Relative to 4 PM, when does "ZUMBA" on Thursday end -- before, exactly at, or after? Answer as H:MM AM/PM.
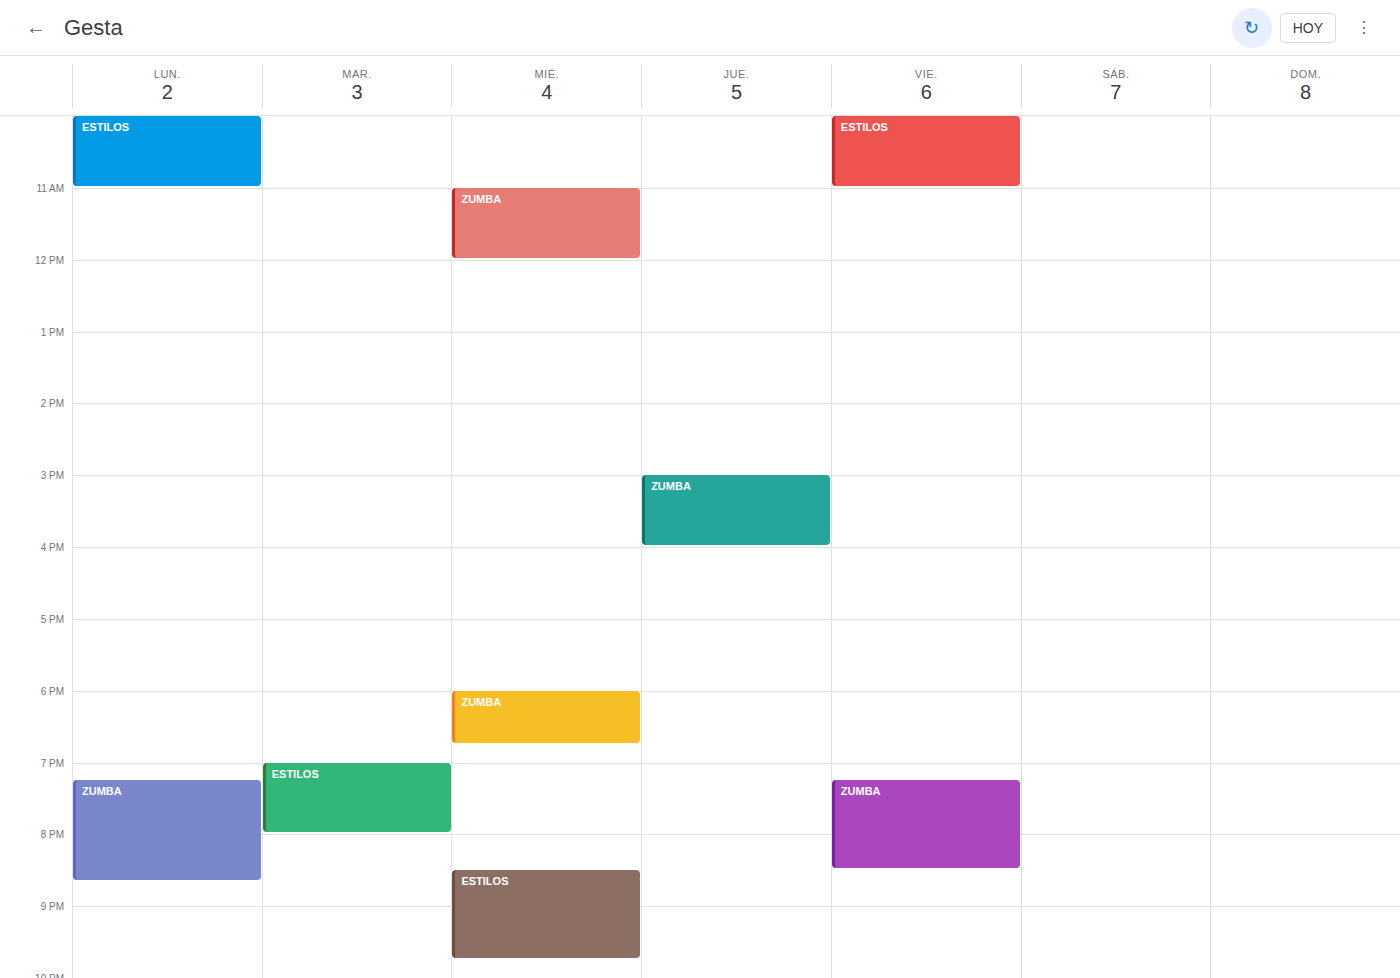
4:00 PM -- exactly at 4 PM, on the 4 PM line.